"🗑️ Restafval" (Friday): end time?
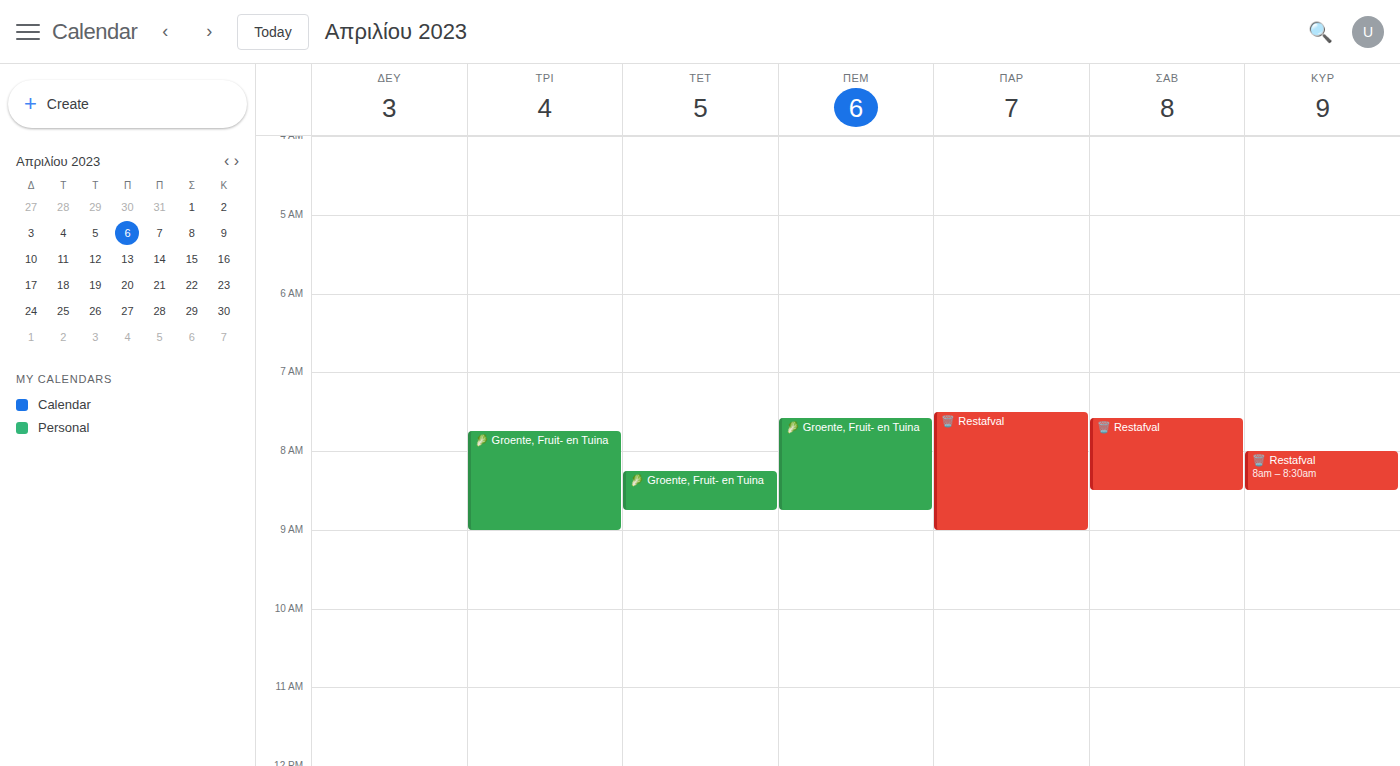
9:00 AM